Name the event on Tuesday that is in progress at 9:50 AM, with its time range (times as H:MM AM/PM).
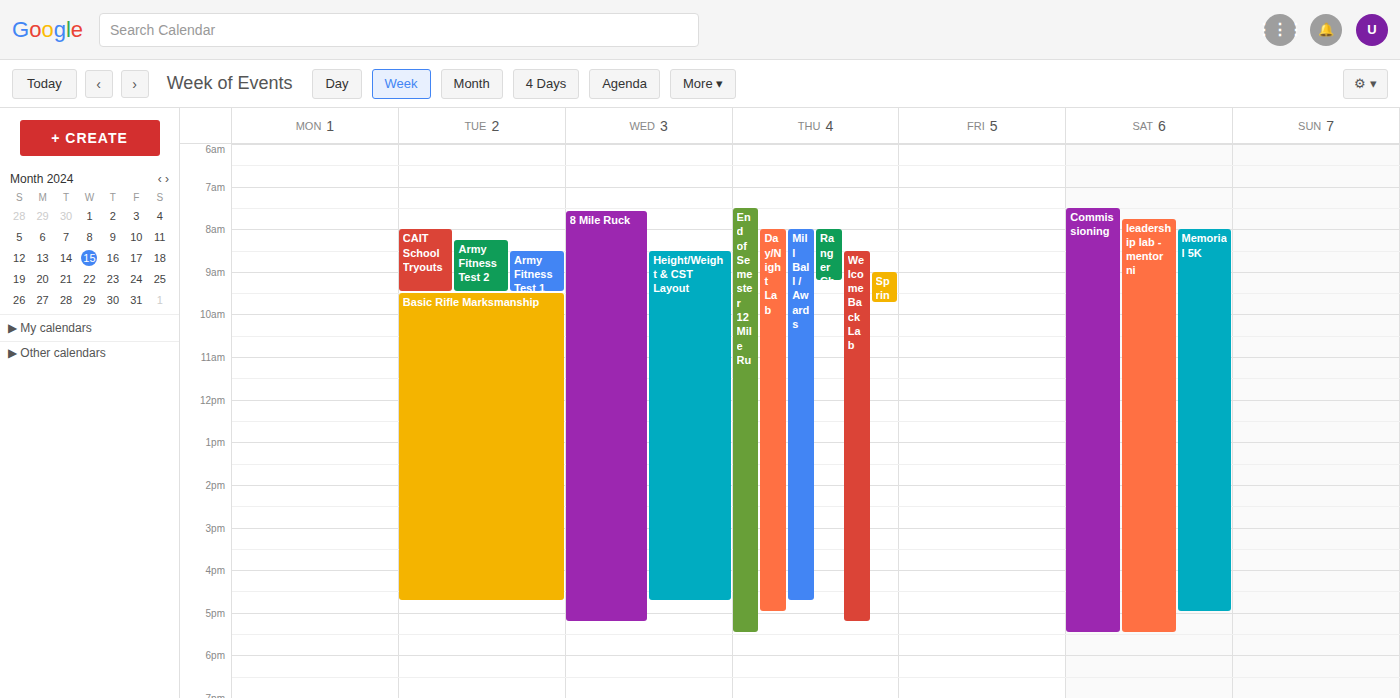
"Basic Rifle Marksmanship", 9:30 AM to 4:45 PM